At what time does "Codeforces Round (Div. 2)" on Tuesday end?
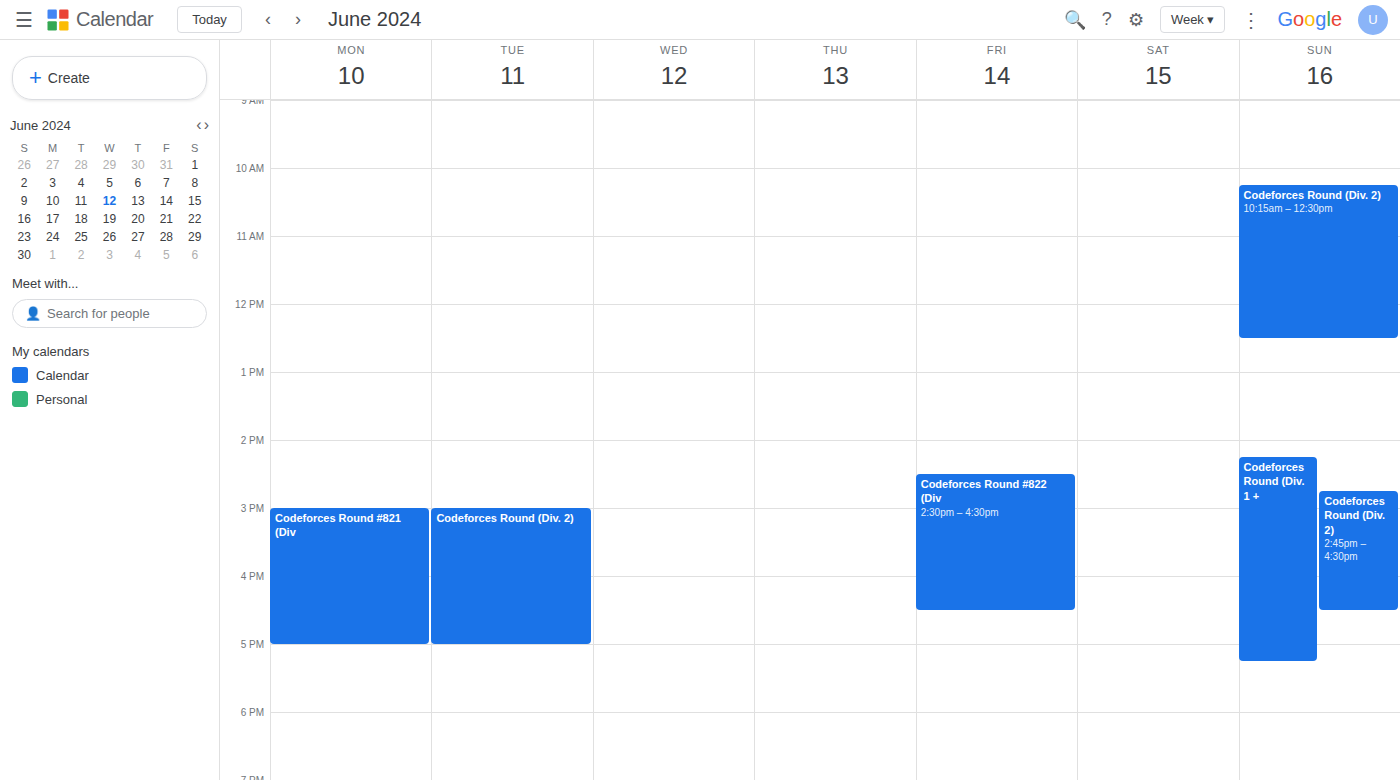
5:00 PM